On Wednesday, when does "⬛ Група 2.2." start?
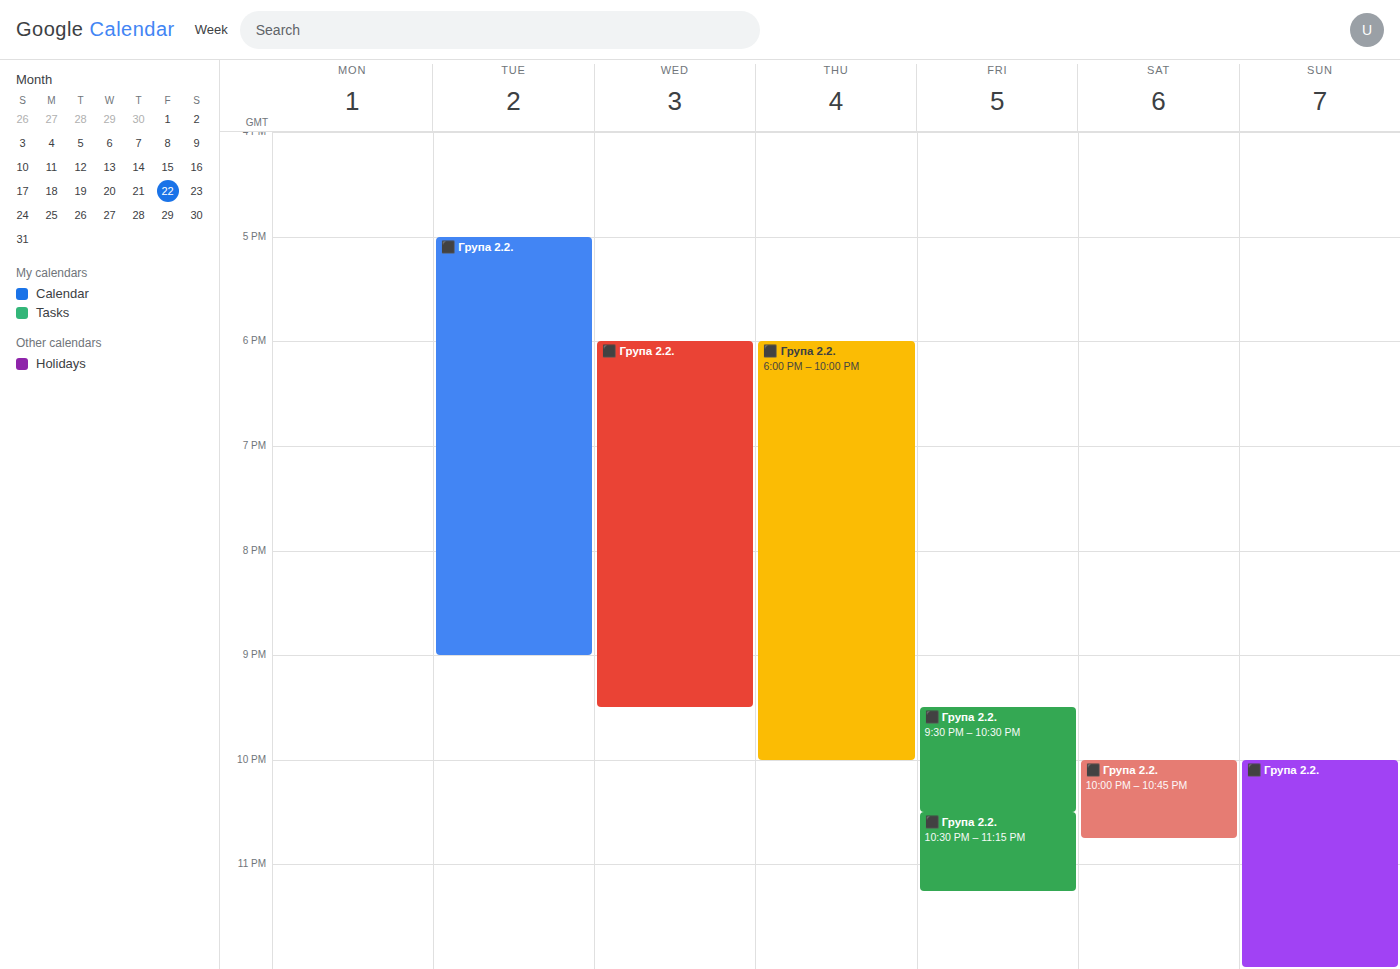
6:00 PM